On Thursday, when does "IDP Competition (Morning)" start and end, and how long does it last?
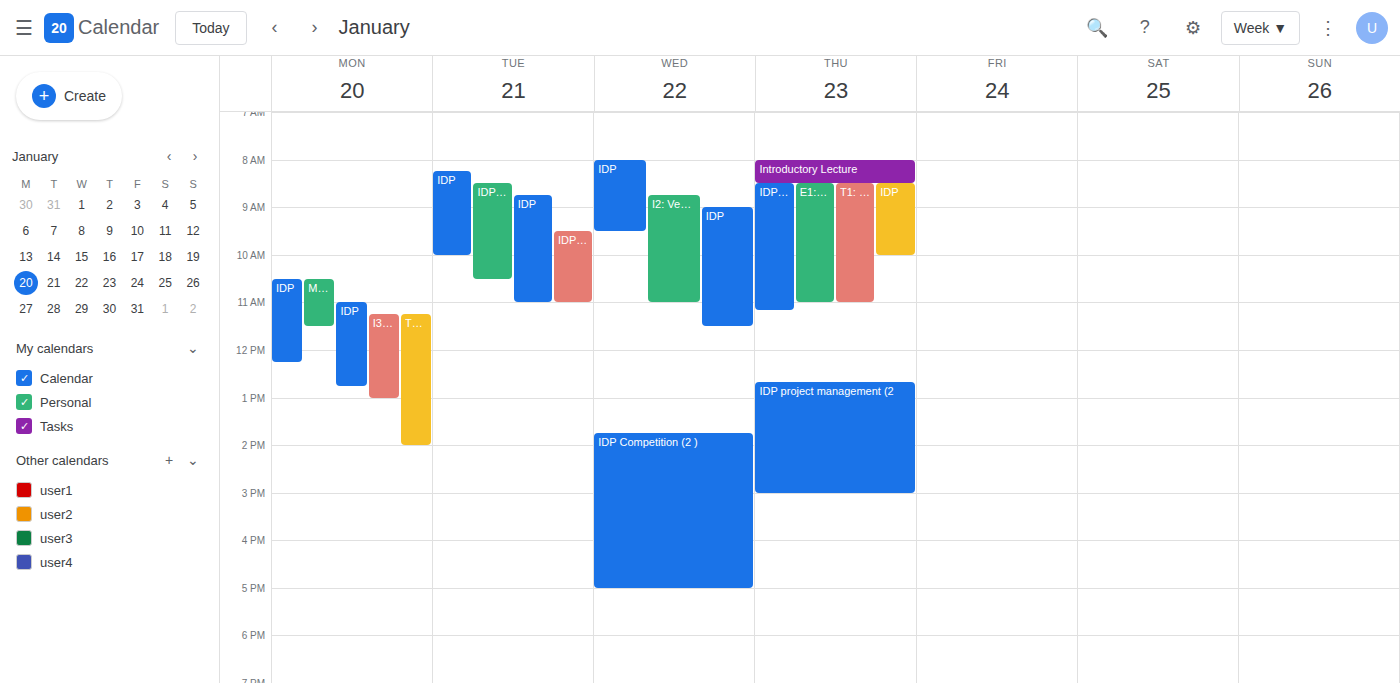
8:30 AM to 11:10 AM, 2 hours 40 minutes